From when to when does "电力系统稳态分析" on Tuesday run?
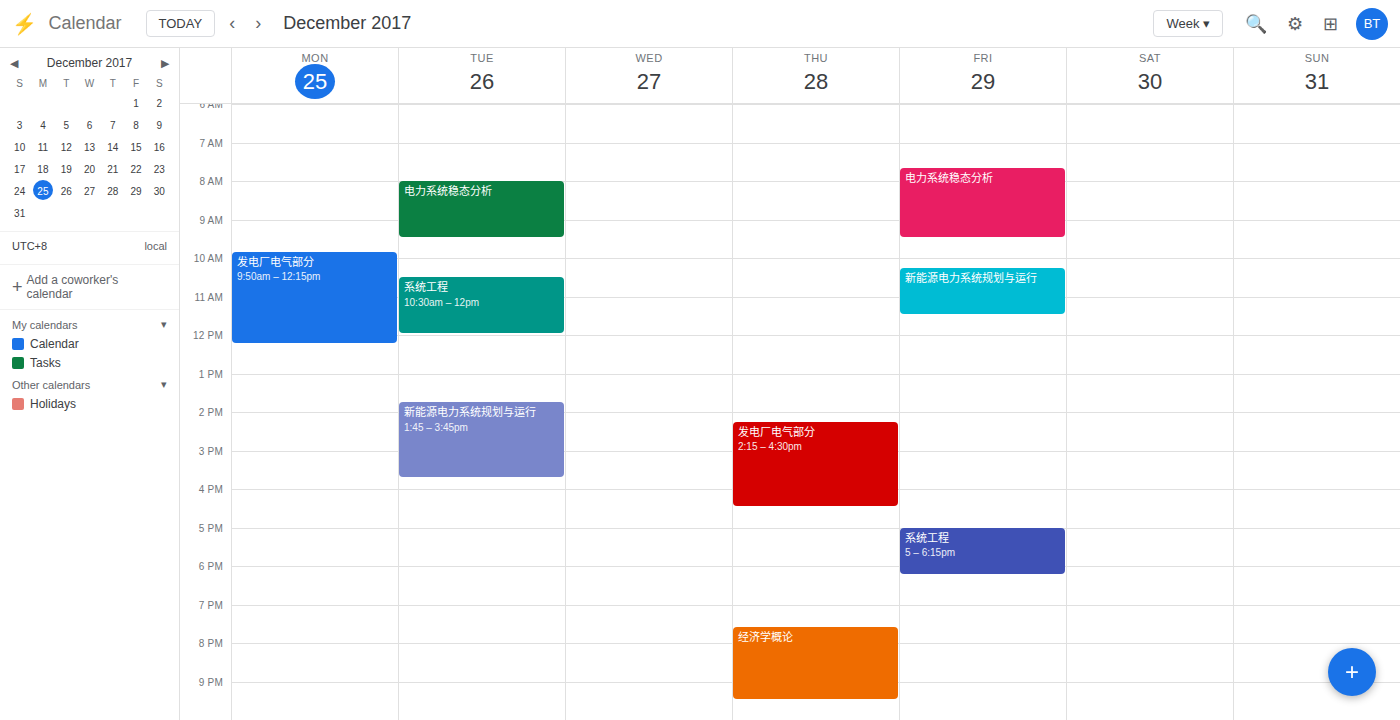
8:00 AM to 9:30 AM